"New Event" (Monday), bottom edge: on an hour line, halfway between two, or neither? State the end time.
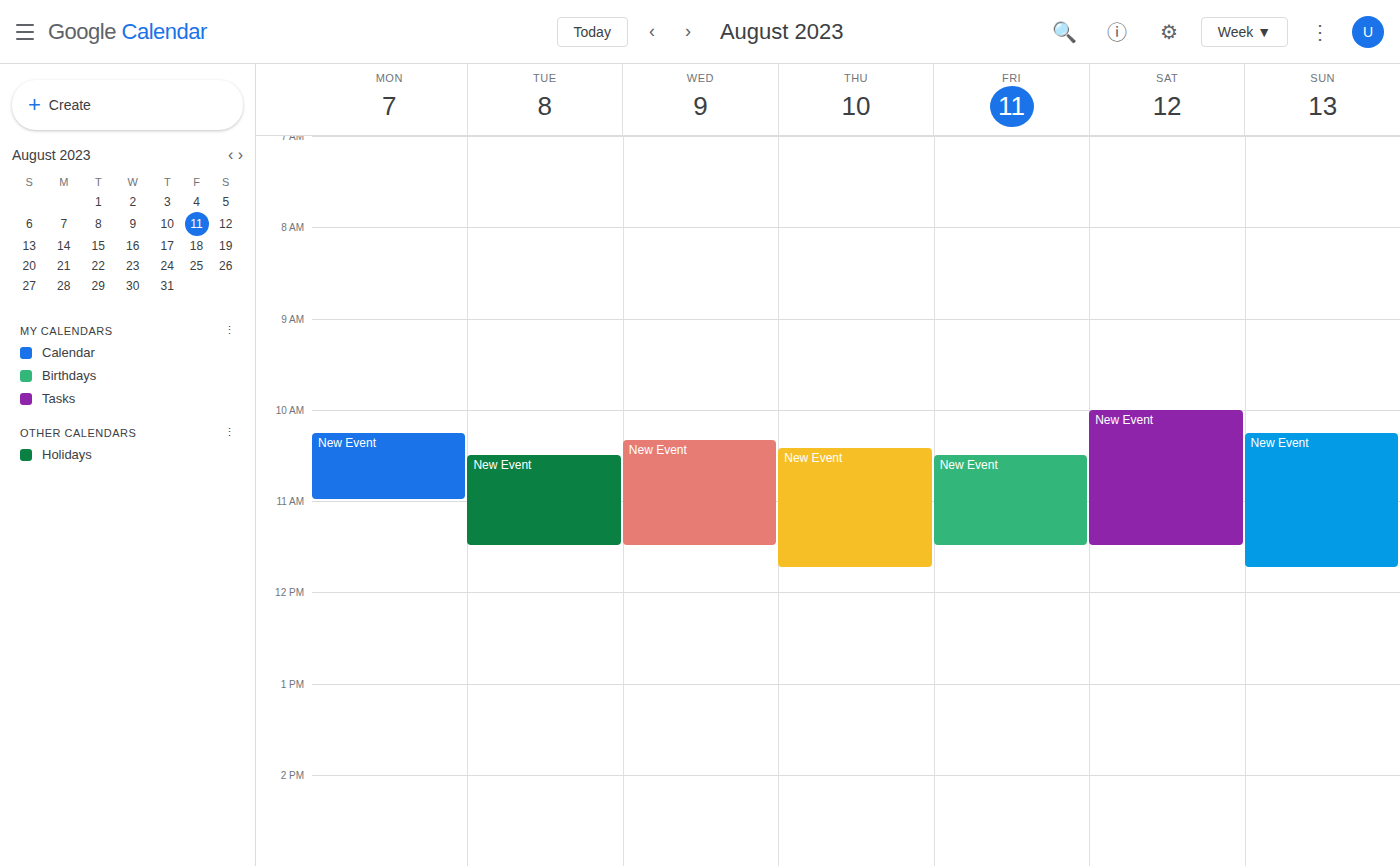
11:00 AM -- exactly on the 11 AM line.